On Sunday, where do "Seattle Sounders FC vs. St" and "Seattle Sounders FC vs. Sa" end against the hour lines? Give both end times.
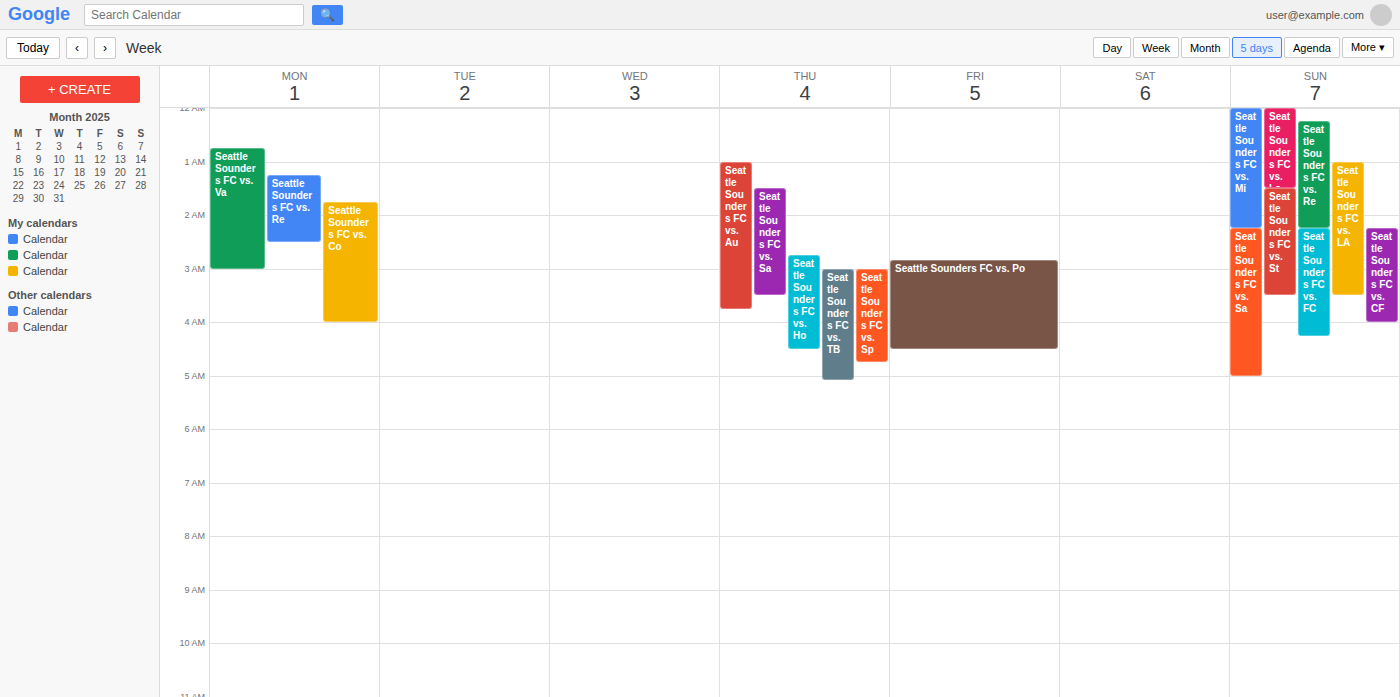
"Seattle Sounders FC vs. St": 3:30 AM, halfway between the 3 AM and 4 AM lines. "Seattle Sounders FC vs. Sa": 5:00 AM, exactly on the 5 AM line.